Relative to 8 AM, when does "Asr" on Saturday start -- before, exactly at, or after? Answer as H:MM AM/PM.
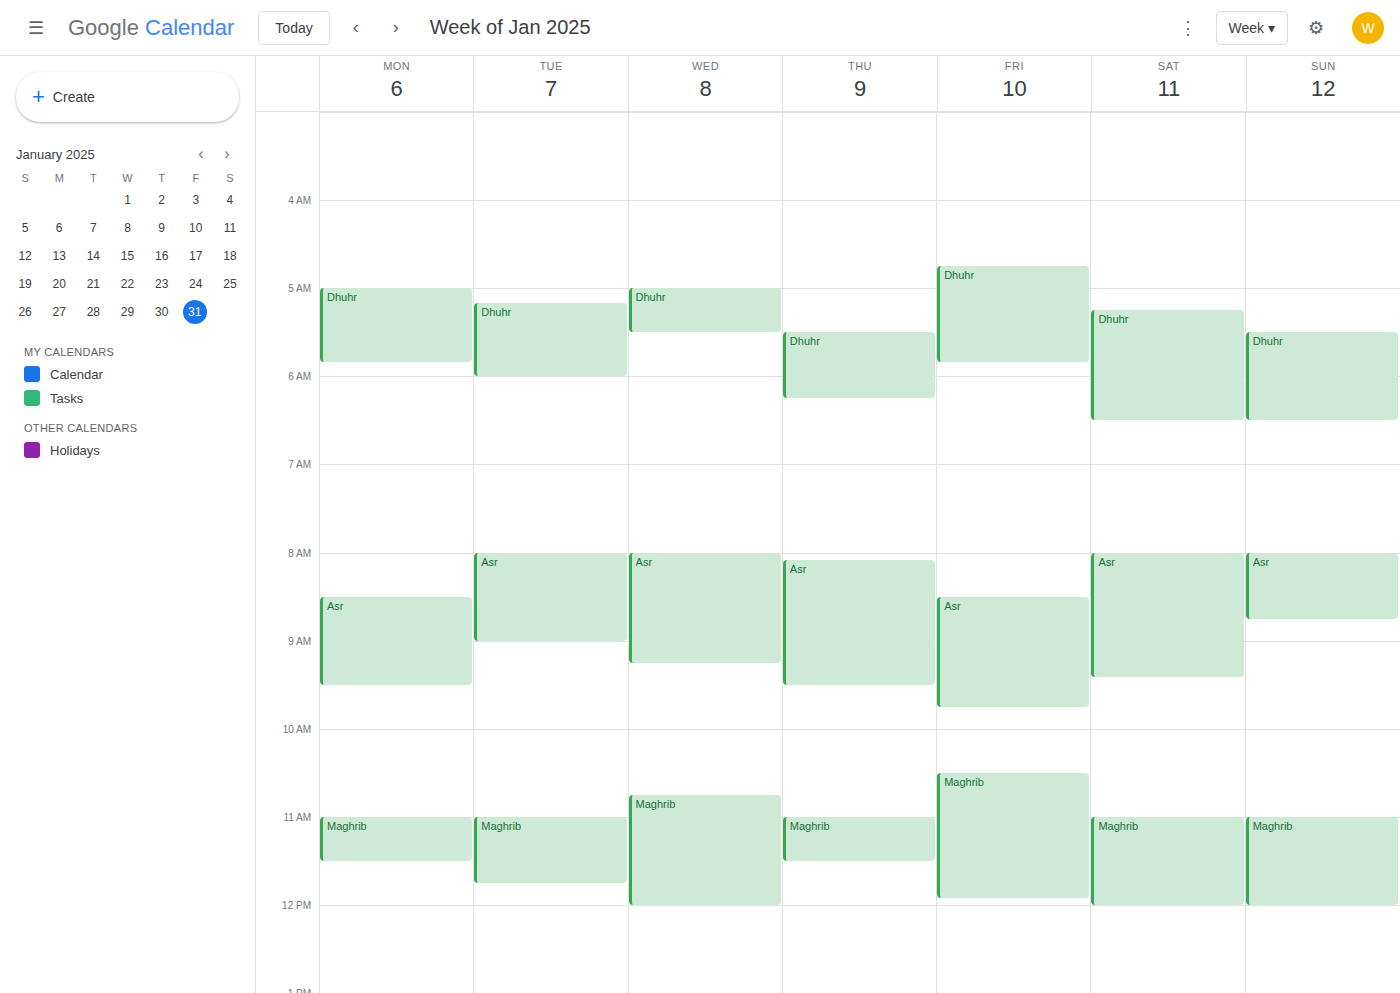
8:00 AM -- exactly at 8 AM, on the 8 AM line.